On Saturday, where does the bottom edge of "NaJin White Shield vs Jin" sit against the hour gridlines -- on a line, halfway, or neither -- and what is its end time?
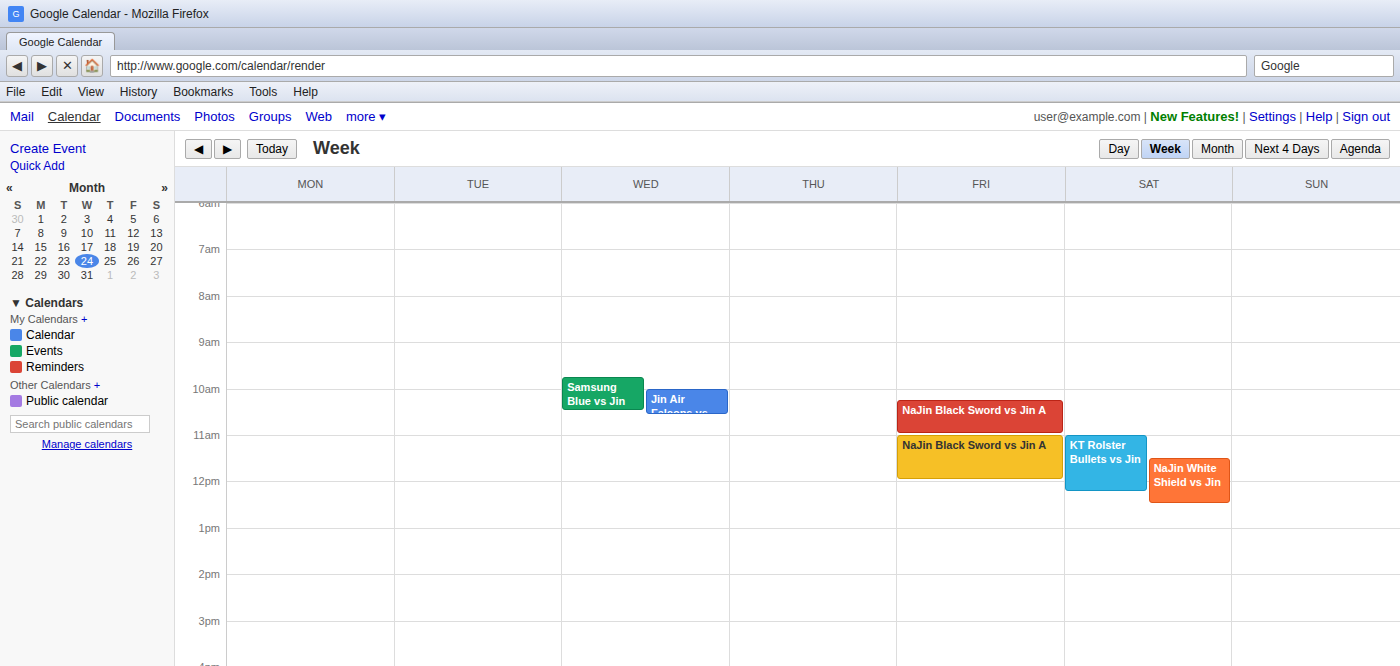
12:30 PM -- halfway between the 12 PM and 1 PM lines.